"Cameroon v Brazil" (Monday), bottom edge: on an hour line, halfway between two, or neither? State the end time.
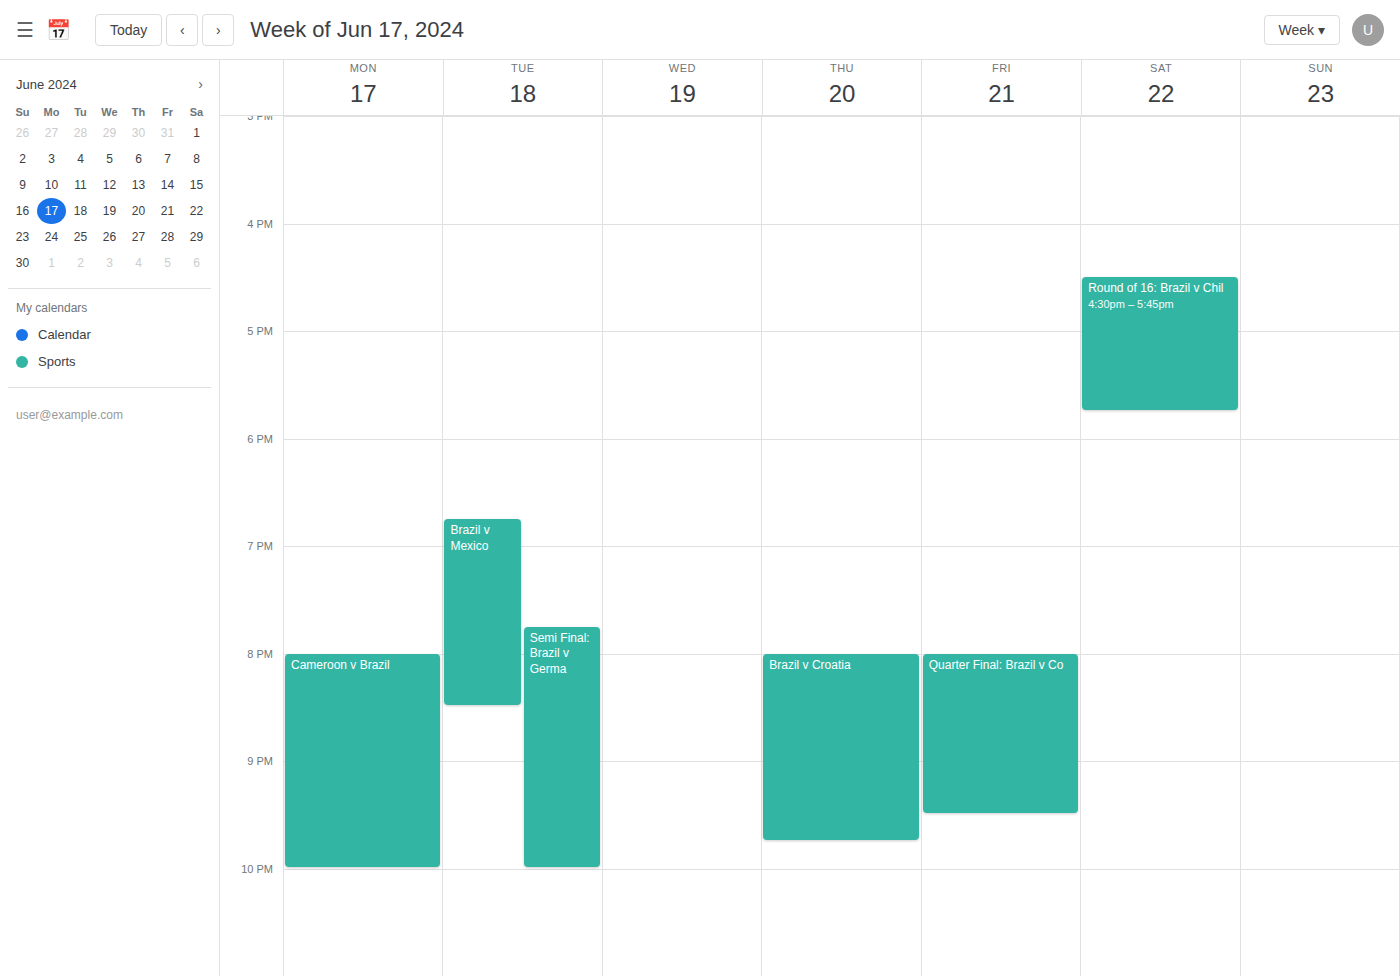
10:00 PM -- exactly on the 10 PM line.